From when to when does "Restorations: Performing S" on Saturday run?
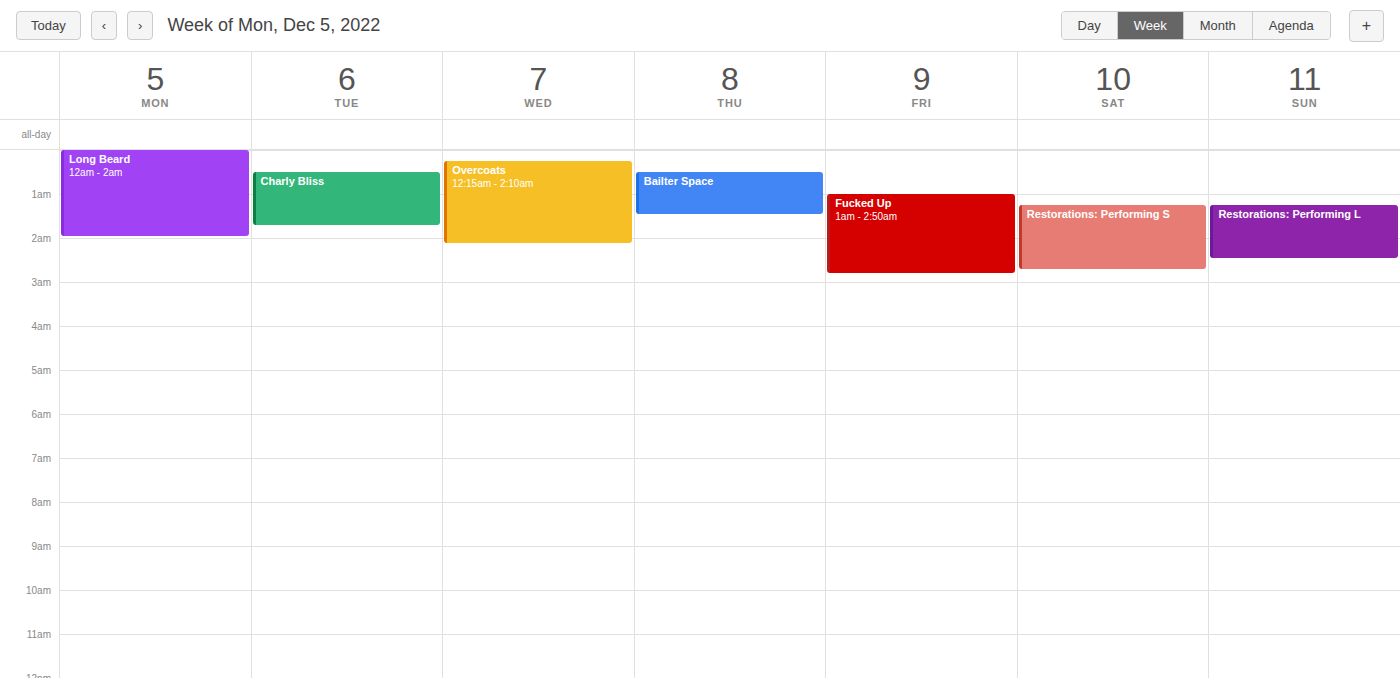
1:15 AM to 2:45 AM